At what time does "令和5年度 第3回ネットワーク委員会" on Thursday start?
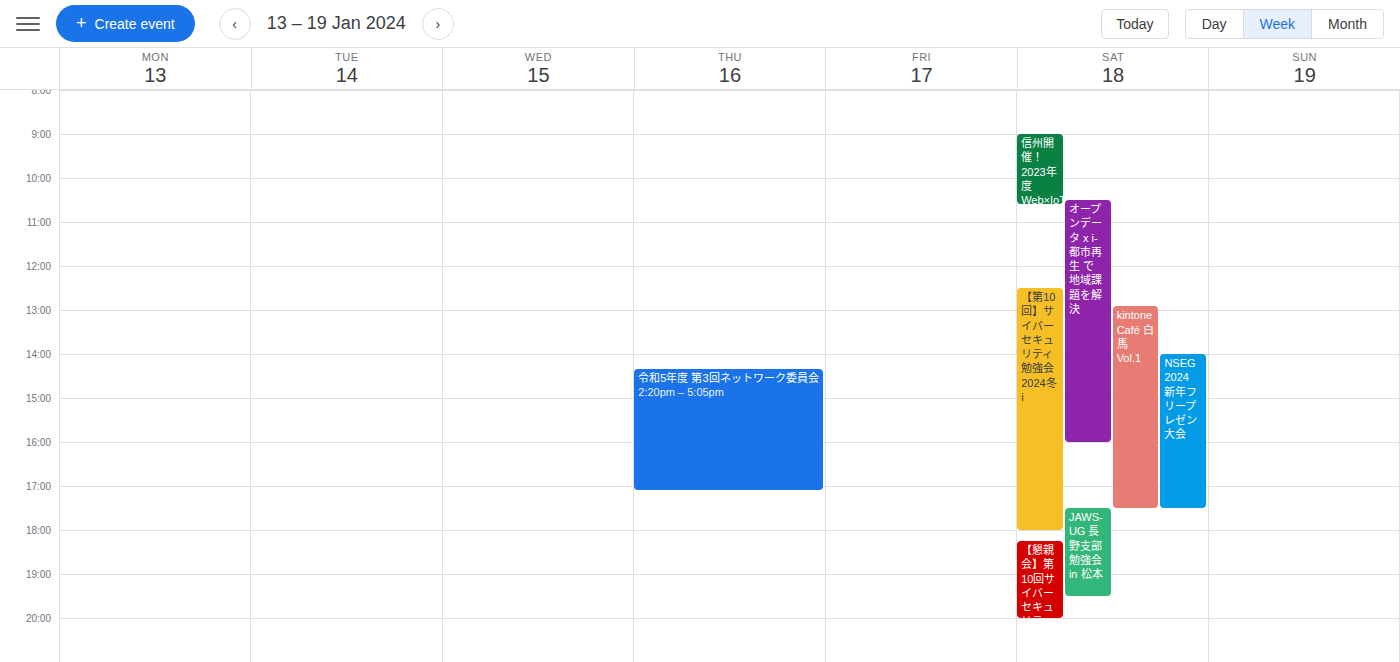
2:20 PM